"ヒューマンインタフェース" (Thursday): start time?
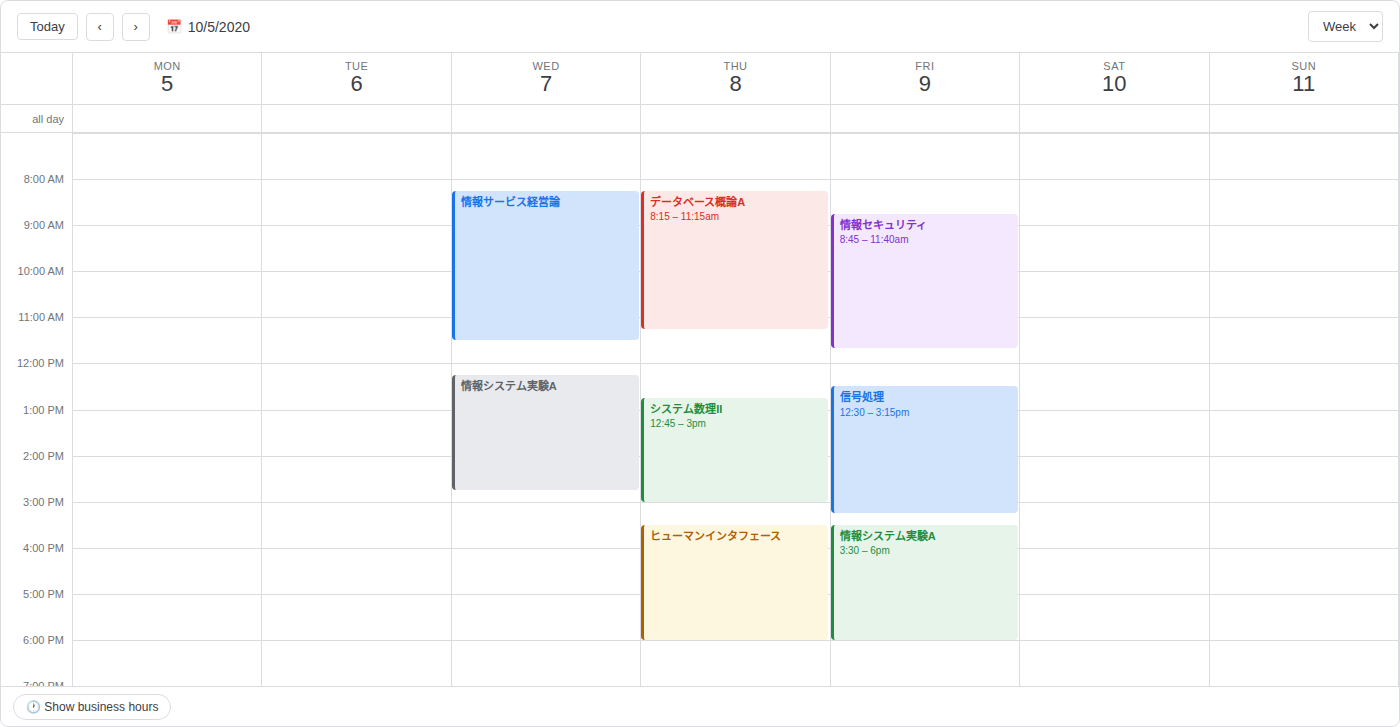
3:30 PM